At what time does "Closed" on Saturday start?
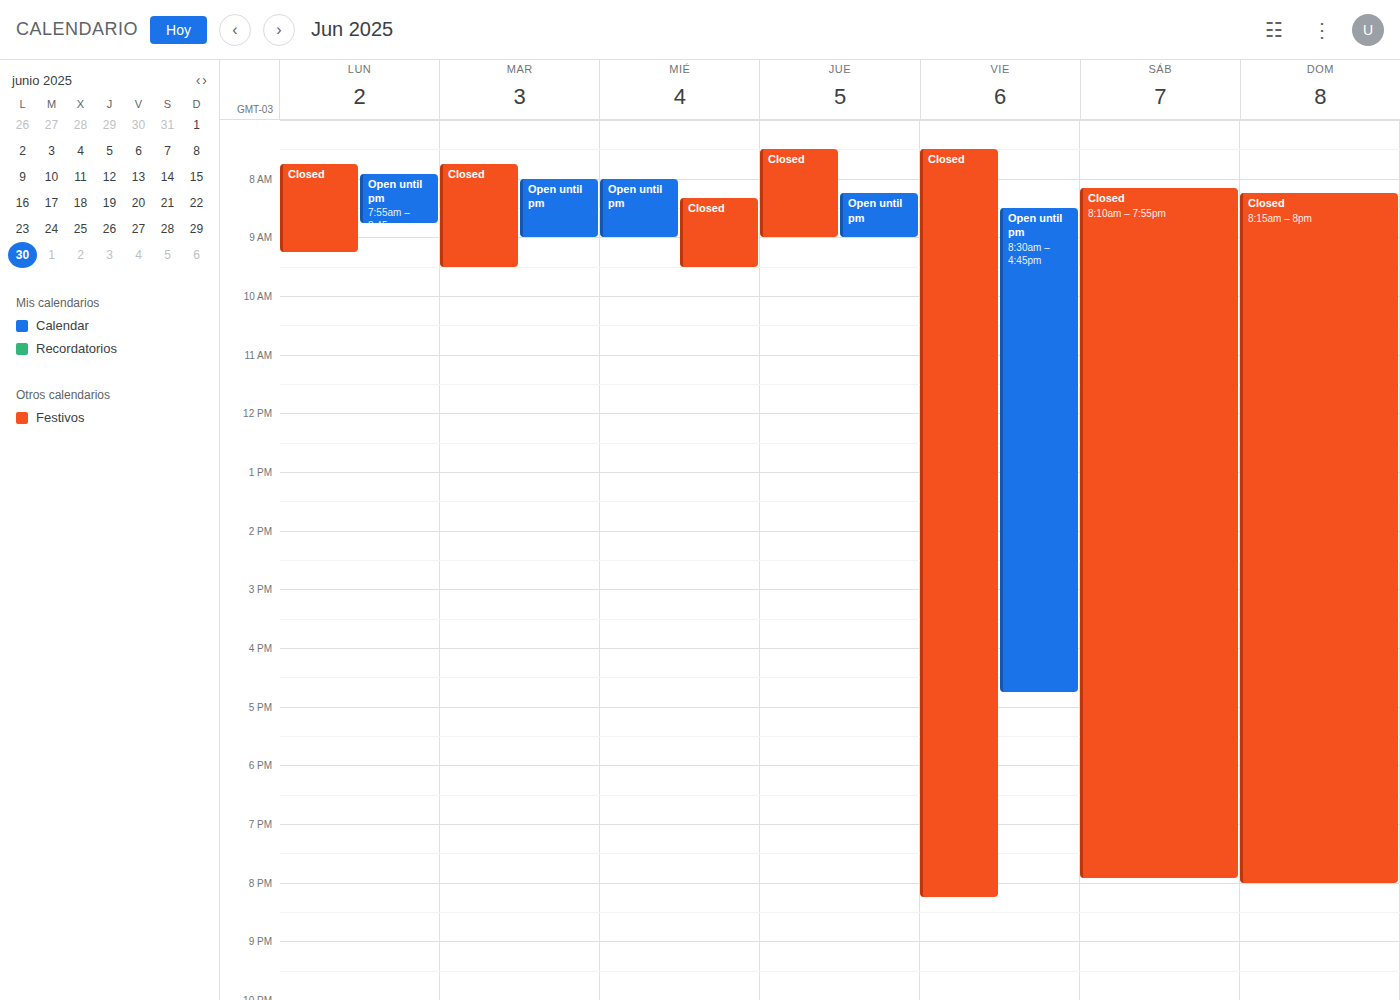
8:10 AM